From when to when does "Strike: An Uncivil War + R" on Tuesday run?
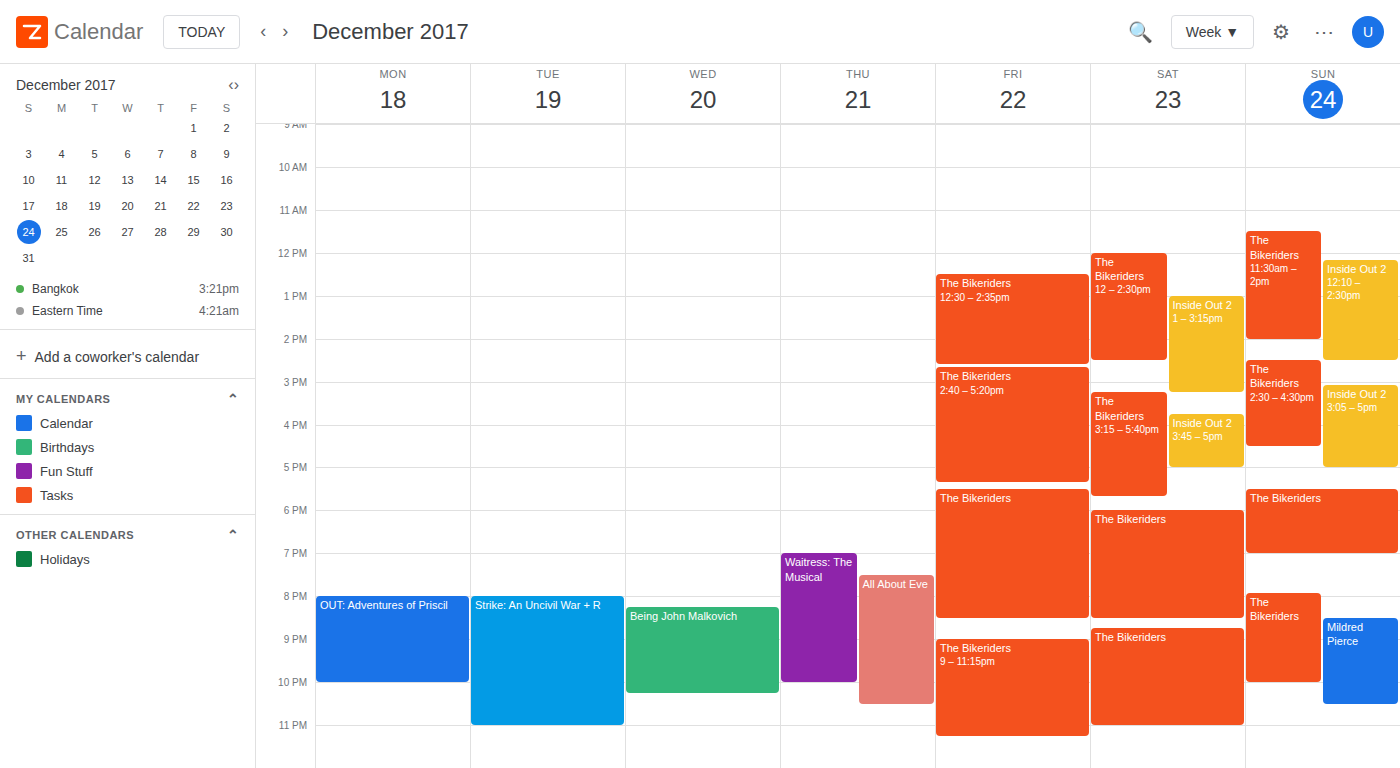
8:00 PM to 11:00 PM